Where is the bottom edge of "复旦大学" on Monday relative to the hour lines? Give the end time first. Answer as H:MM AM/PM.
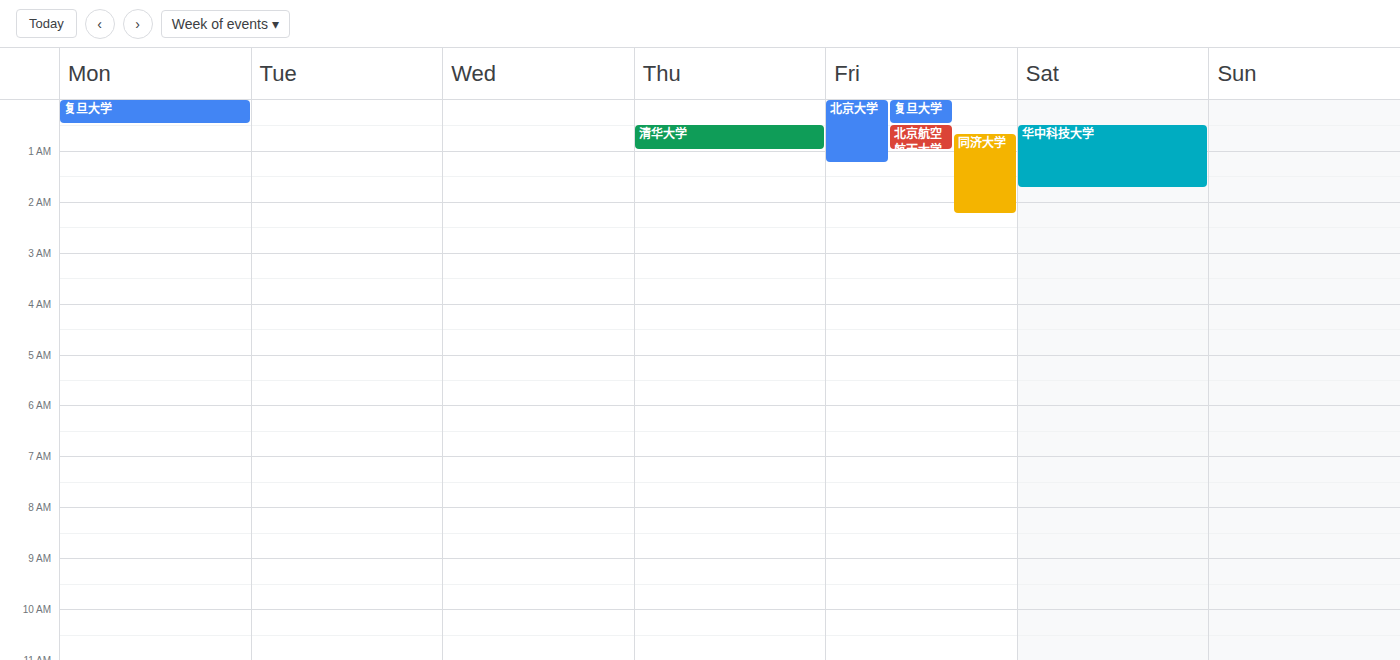
12:30 AM -- halfway between the 12 AM and 1 AM lines.